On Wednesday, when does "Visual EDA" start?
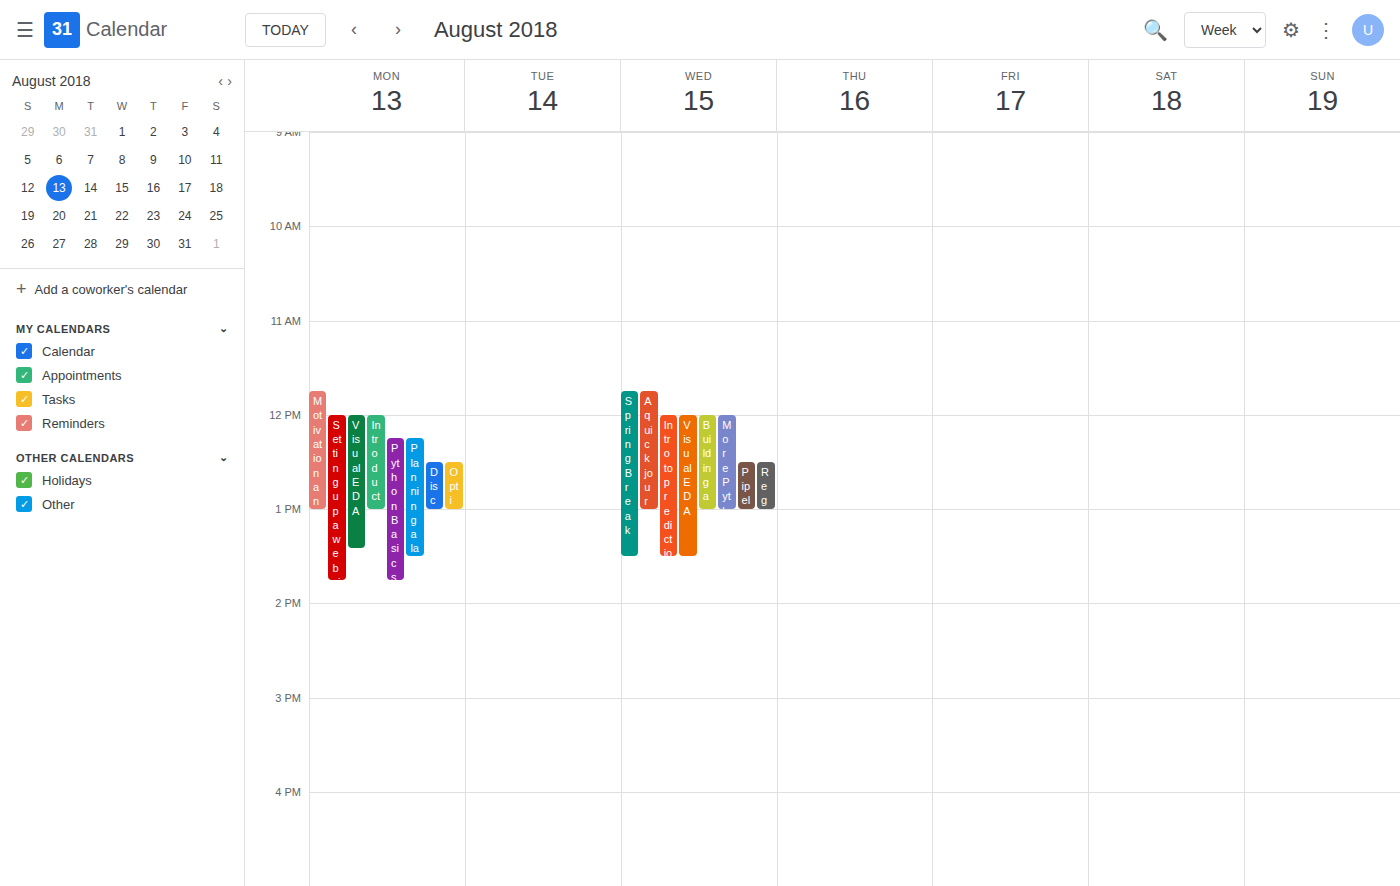
12:00 PM